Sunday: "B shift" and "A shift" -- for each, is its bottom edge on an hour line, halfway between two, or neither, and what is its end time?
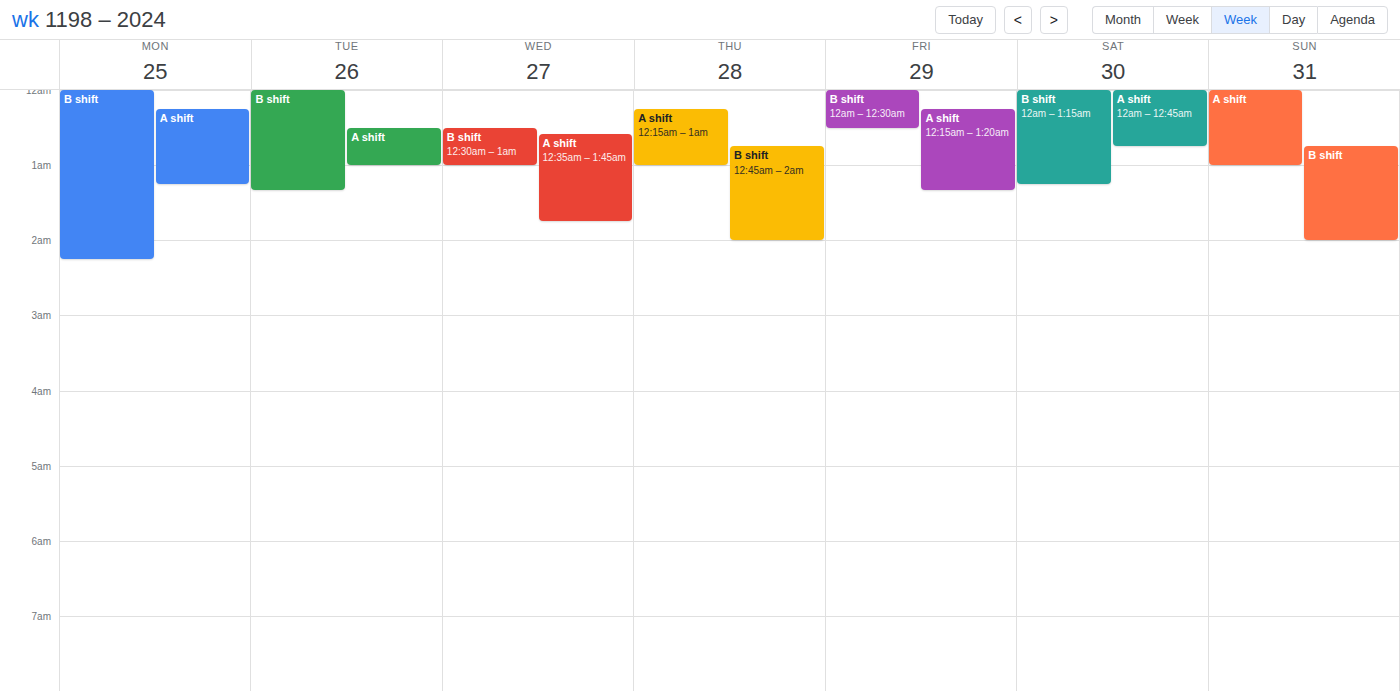
"B shift": 02:00, exactly on the 02:00 line. "A shift": 01:00, exactly on the 01:00 line.